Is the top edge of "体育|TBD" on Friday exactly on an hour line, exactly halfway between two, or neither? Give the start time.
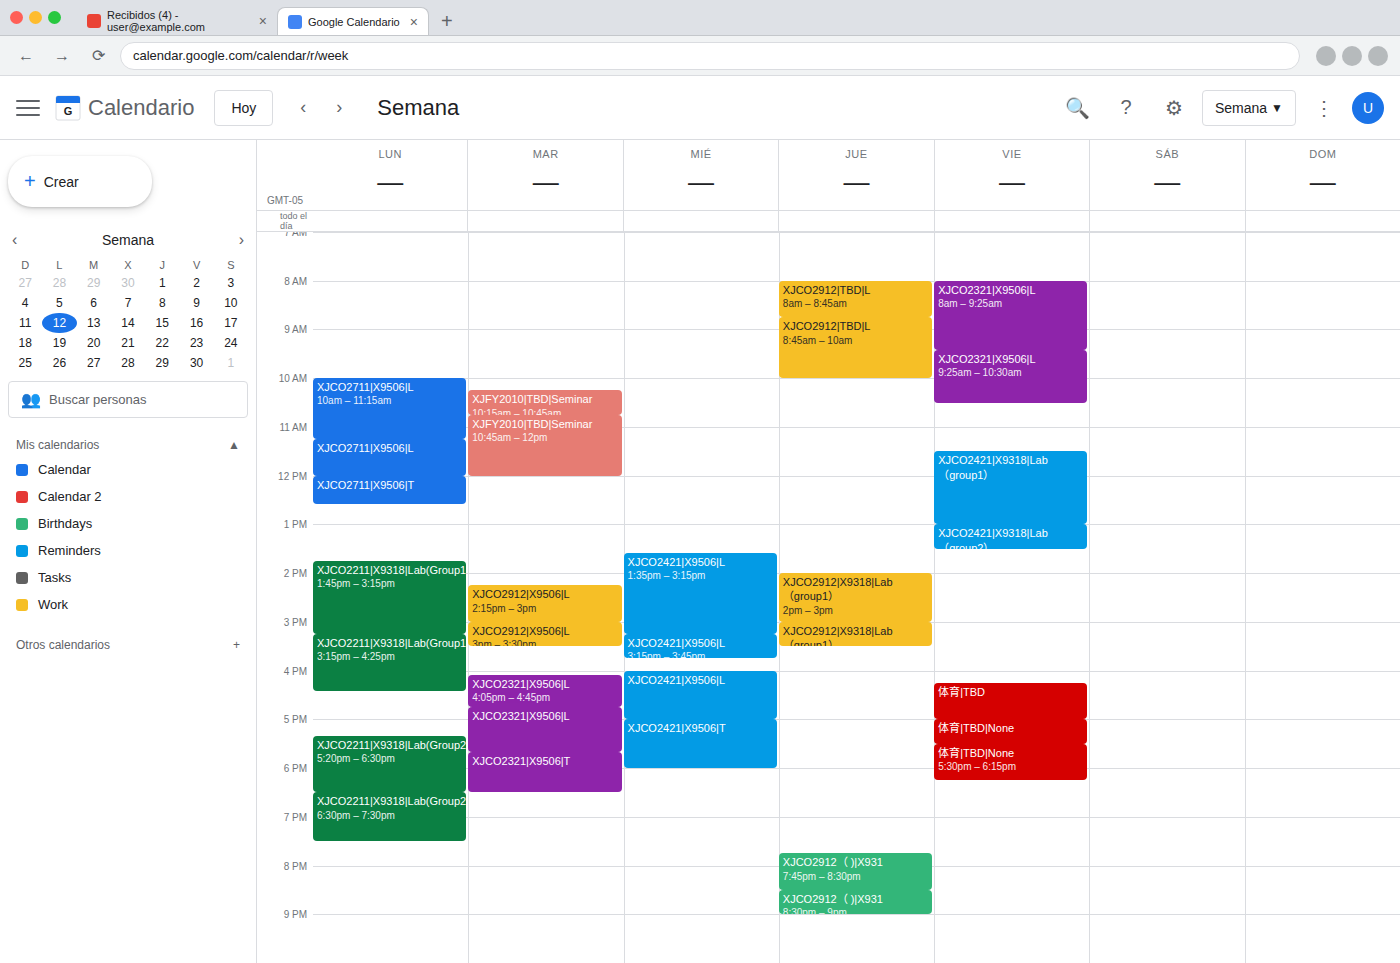
4:15 PM -- neither: a quarter of the way from the 4 PM line to the 5 PM line.